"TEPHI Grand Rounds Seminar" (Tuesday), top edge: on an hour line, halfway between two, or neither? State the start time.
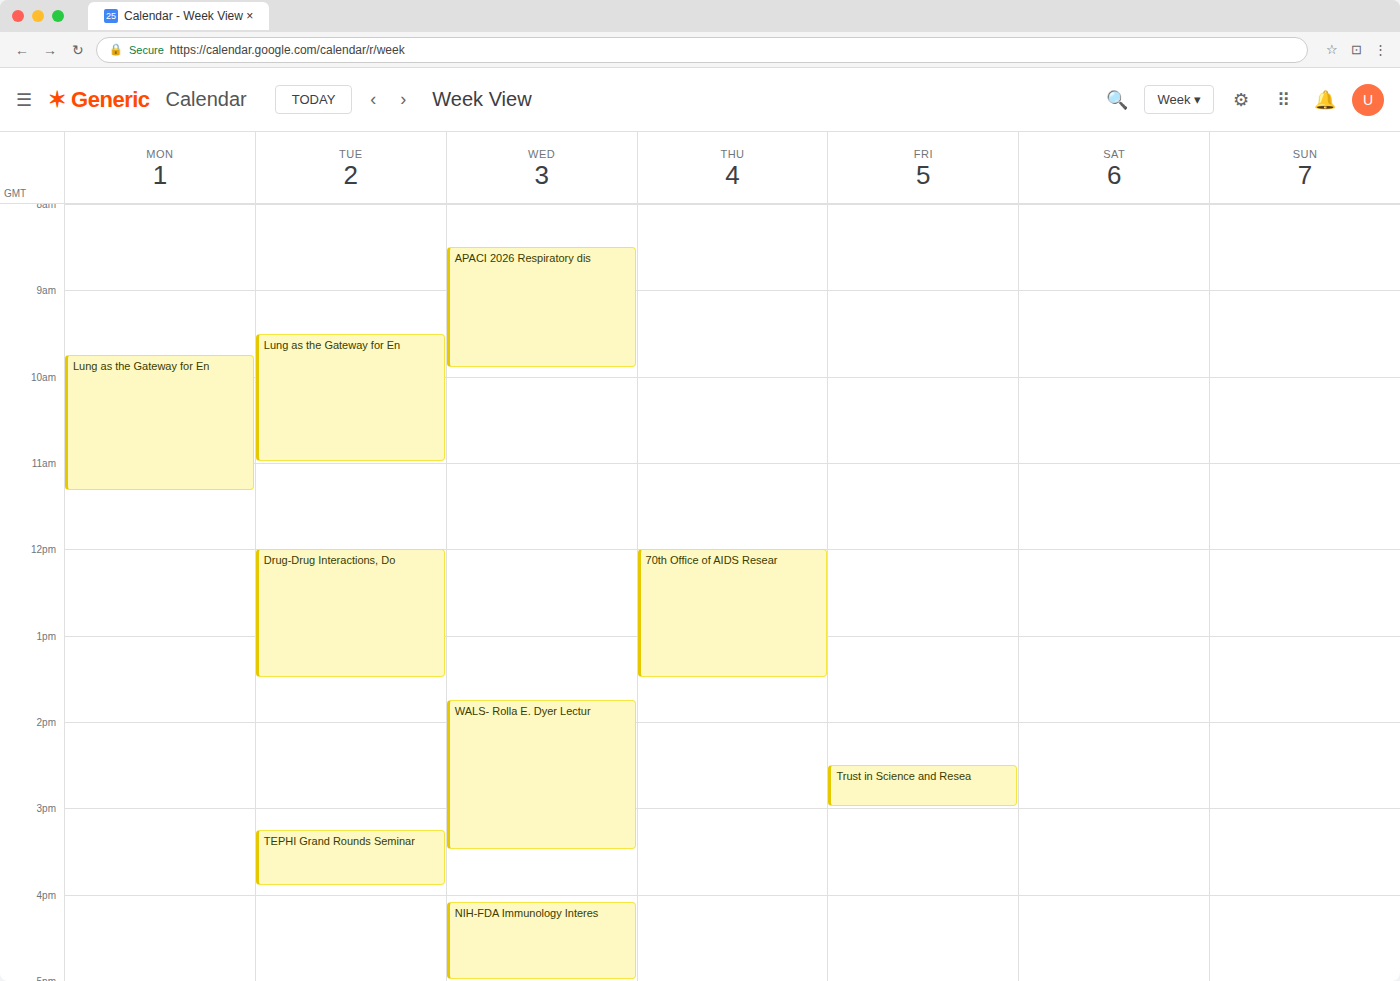
3:15 PM -- neither: a quarter of the way from the 3 PM line to the 4 PM line.